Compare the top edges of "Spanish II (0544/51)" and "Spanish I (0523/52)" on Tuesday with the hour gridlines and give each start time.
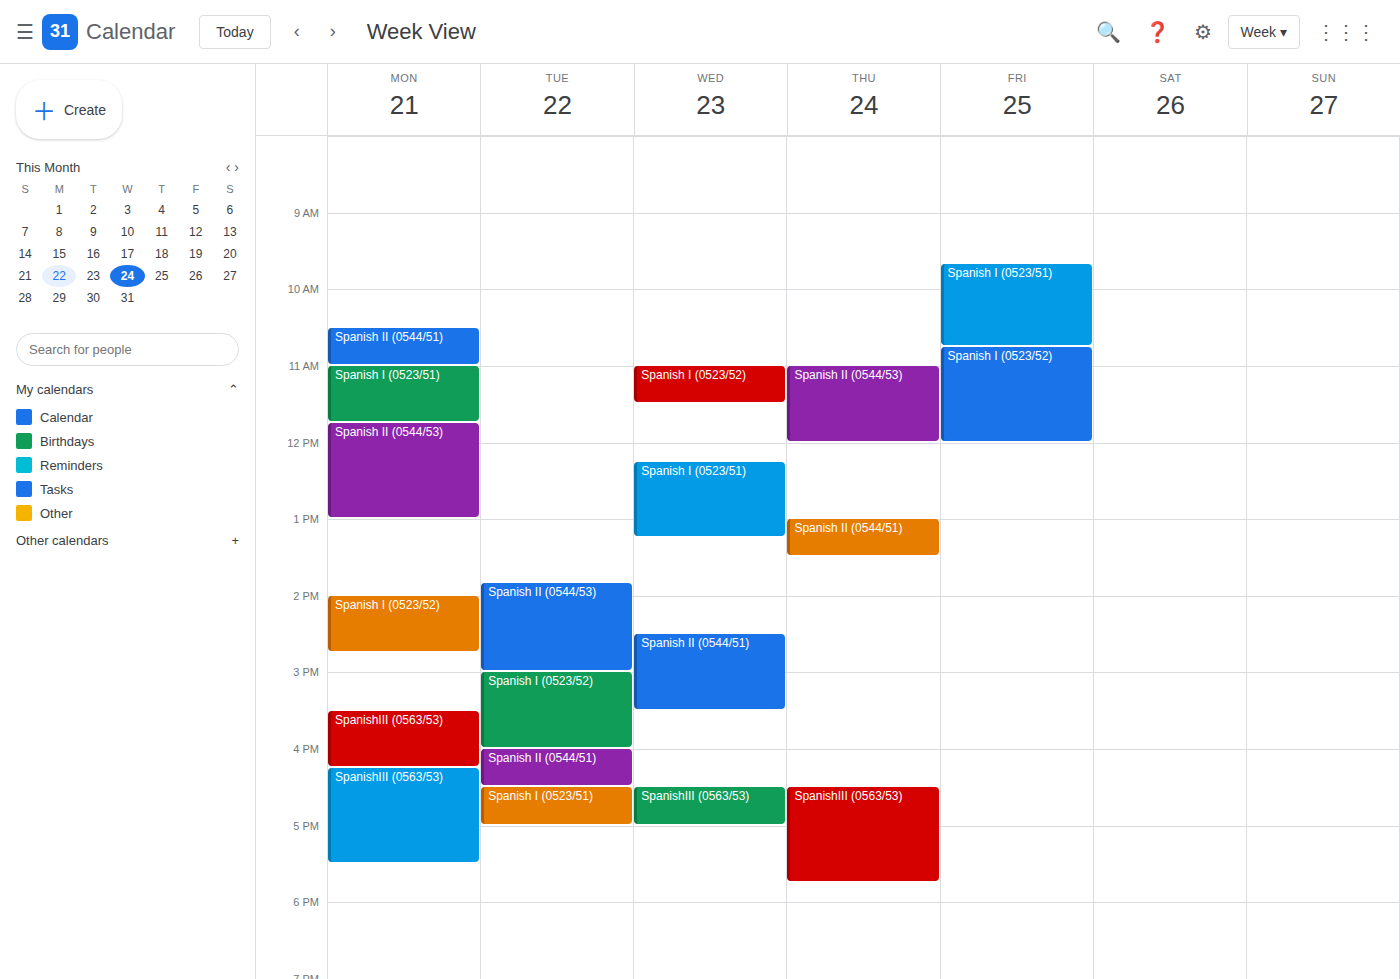
"Spanish II (0544/51)": 4:00 PM, exactly on the 4 PM line. "Spanish I (0523/52)": 3:00 PM, exactly on the 3 PM line.